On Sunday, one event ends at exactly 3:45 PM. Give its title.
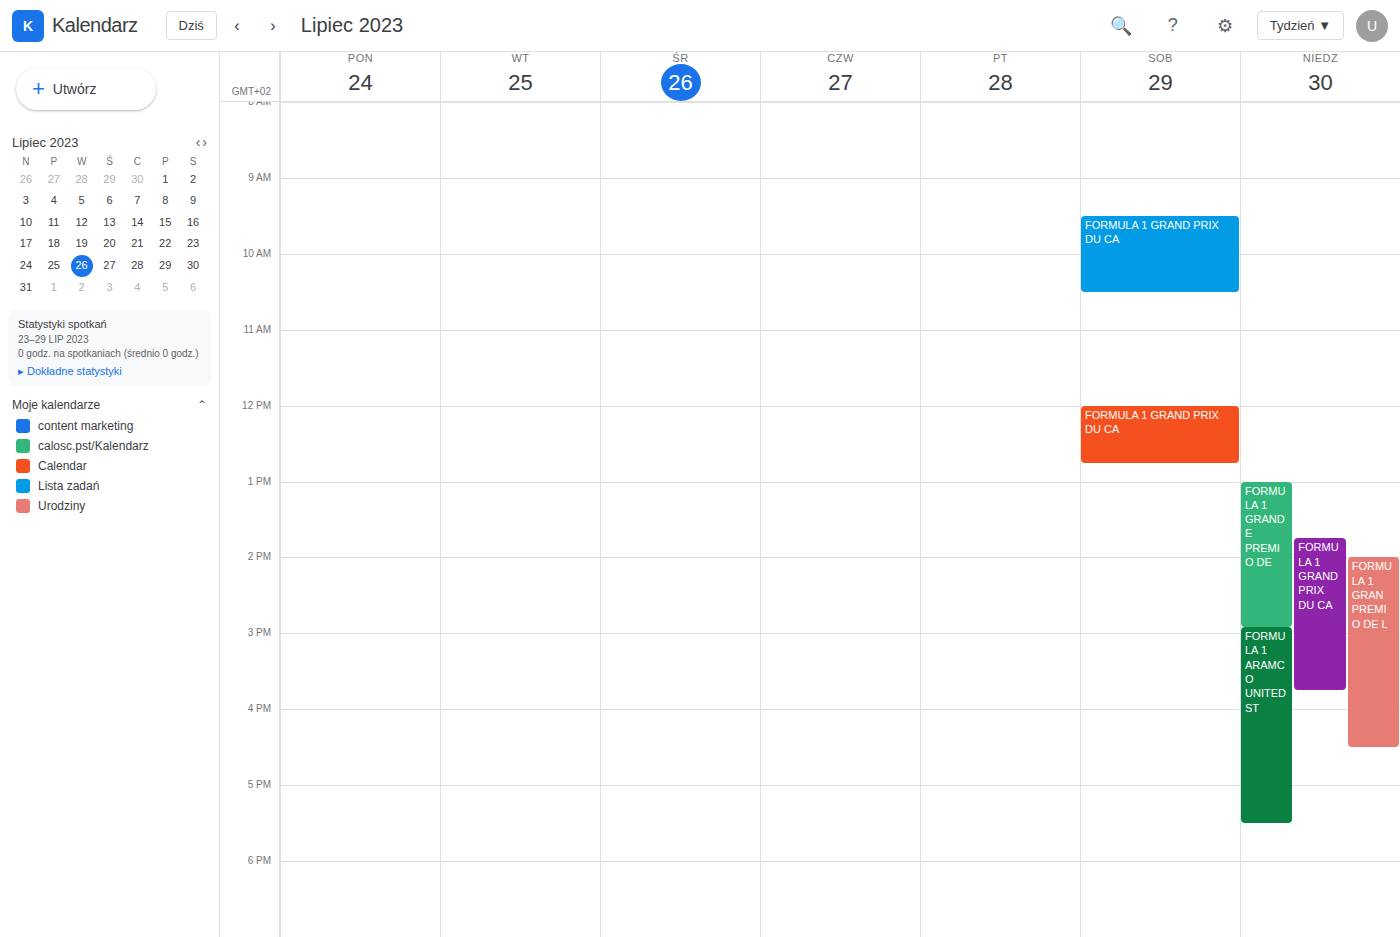
"FORMULA 1 GRAND PRIX DU CA"